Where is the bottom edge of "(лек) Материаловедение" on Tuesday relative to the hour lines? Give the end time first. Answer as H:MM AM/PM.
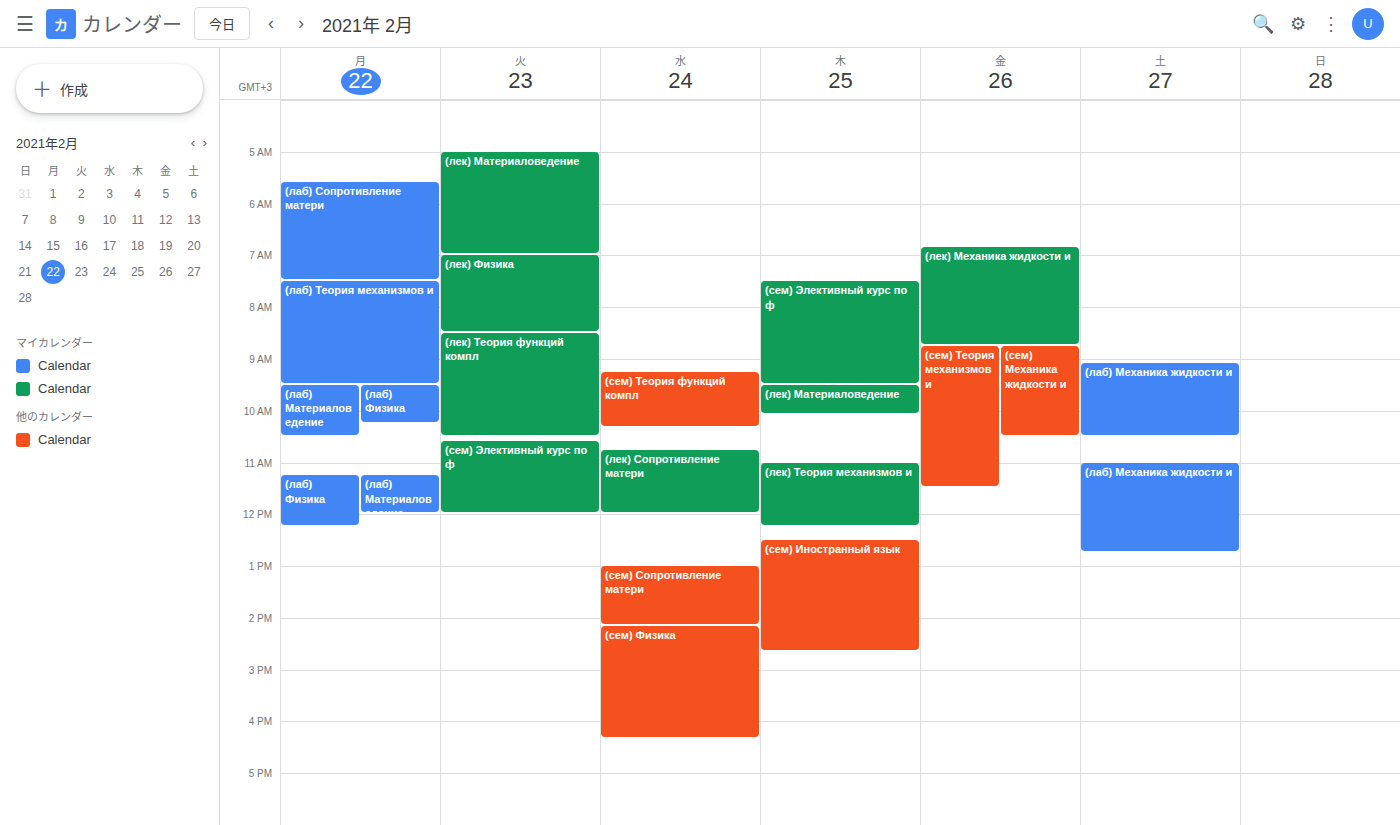
7:00 AM -- exactly on the 7 AM line.